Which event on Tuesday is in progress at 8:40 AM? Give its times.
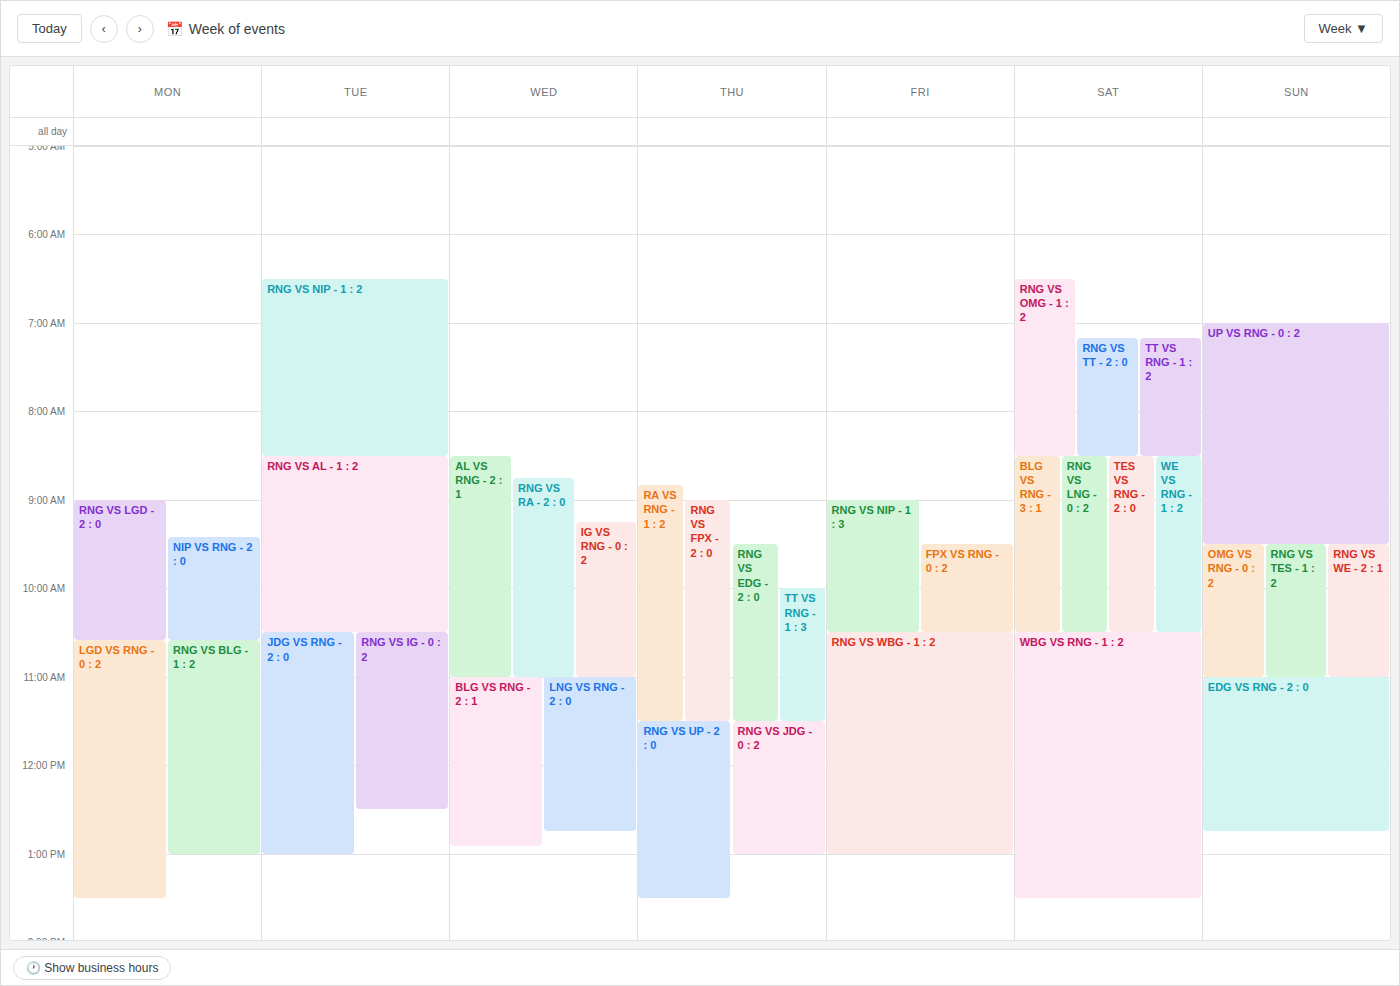
"RNG vs AL - 1 : 2", 8:30 AM to 10:30 AM